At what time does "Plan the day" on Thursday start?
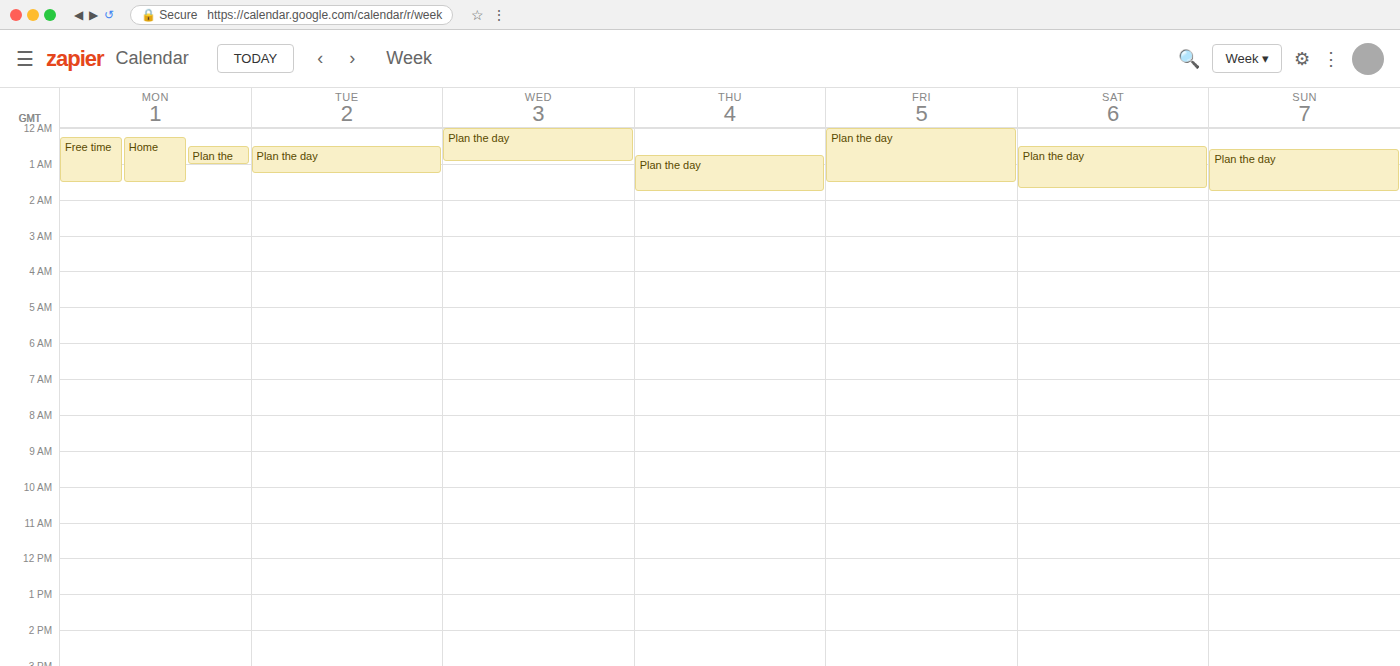
12:45 AM